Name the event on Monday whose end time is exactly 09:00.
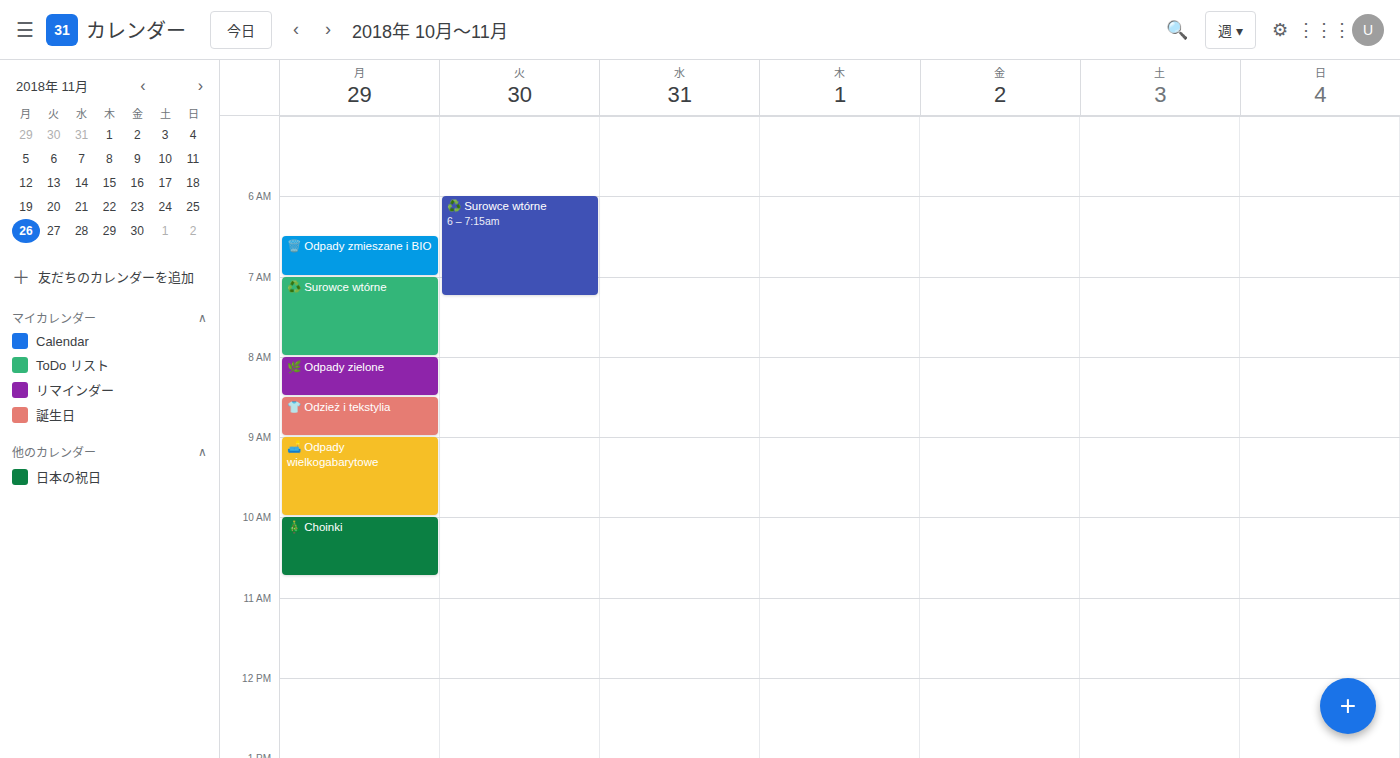
"👕 Odzież i tekstylia"